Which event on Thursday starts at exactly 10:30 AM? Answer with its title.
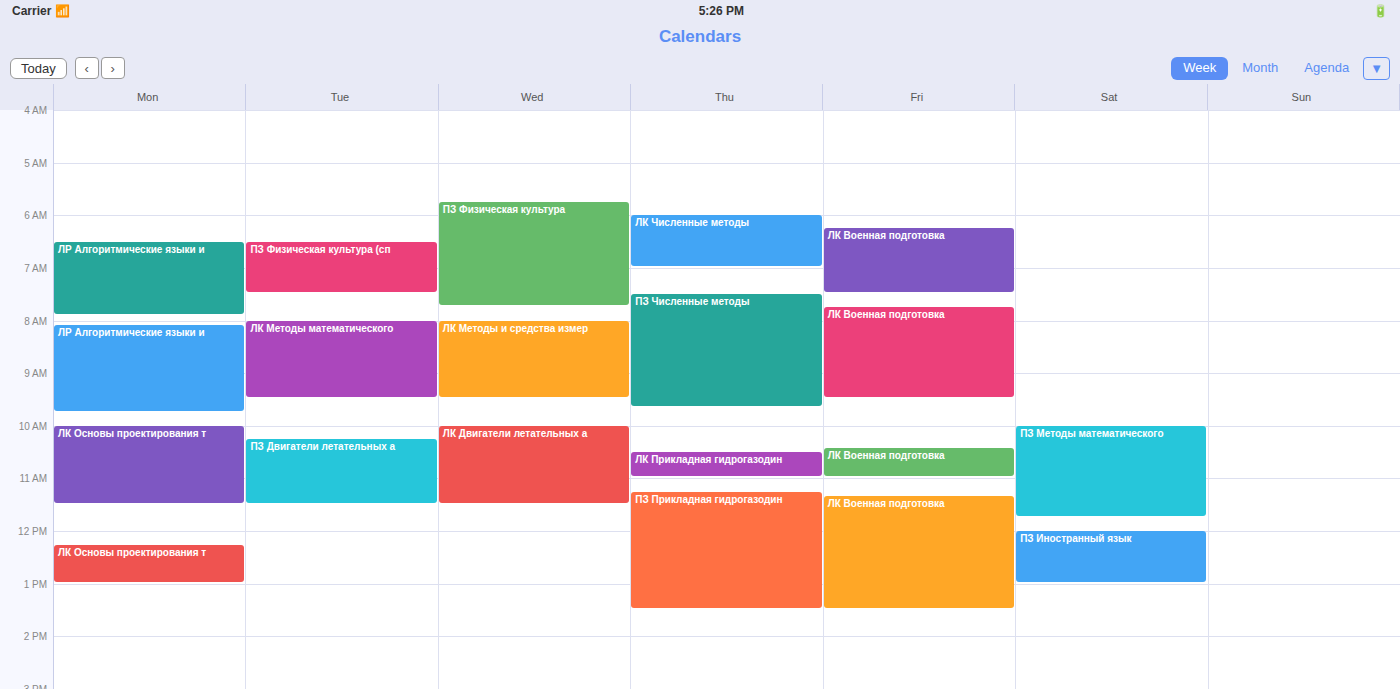
"ЛК Прикладная гидрогазодин"